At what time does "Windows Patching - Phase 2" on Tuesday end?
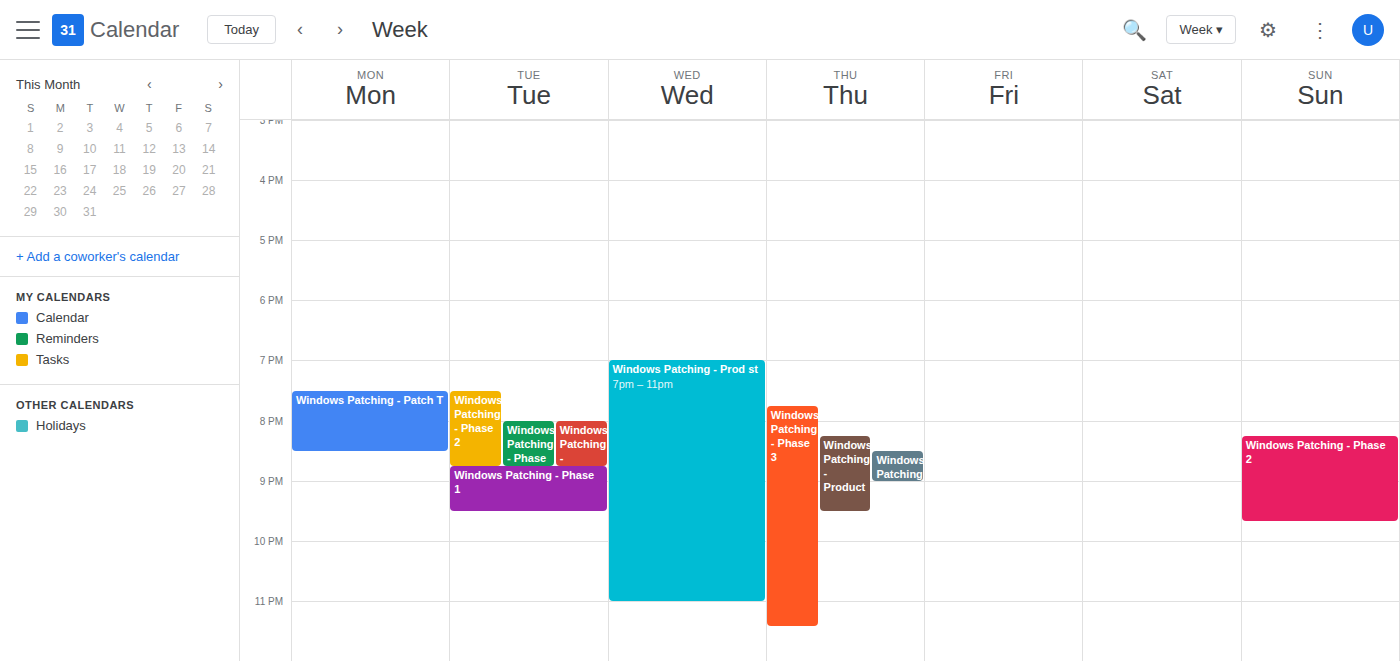
8:45 PM